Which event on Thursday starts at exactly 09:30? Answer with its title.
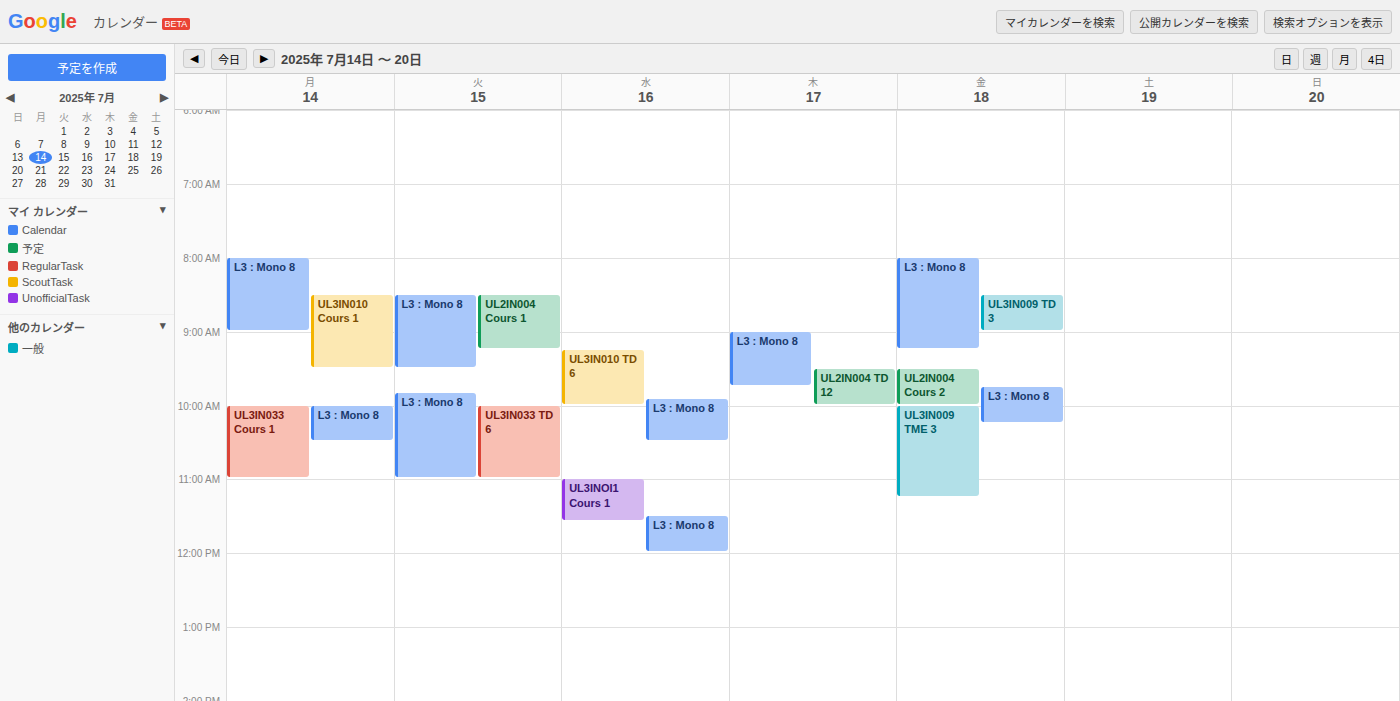
"UL2IN004 TD 12"